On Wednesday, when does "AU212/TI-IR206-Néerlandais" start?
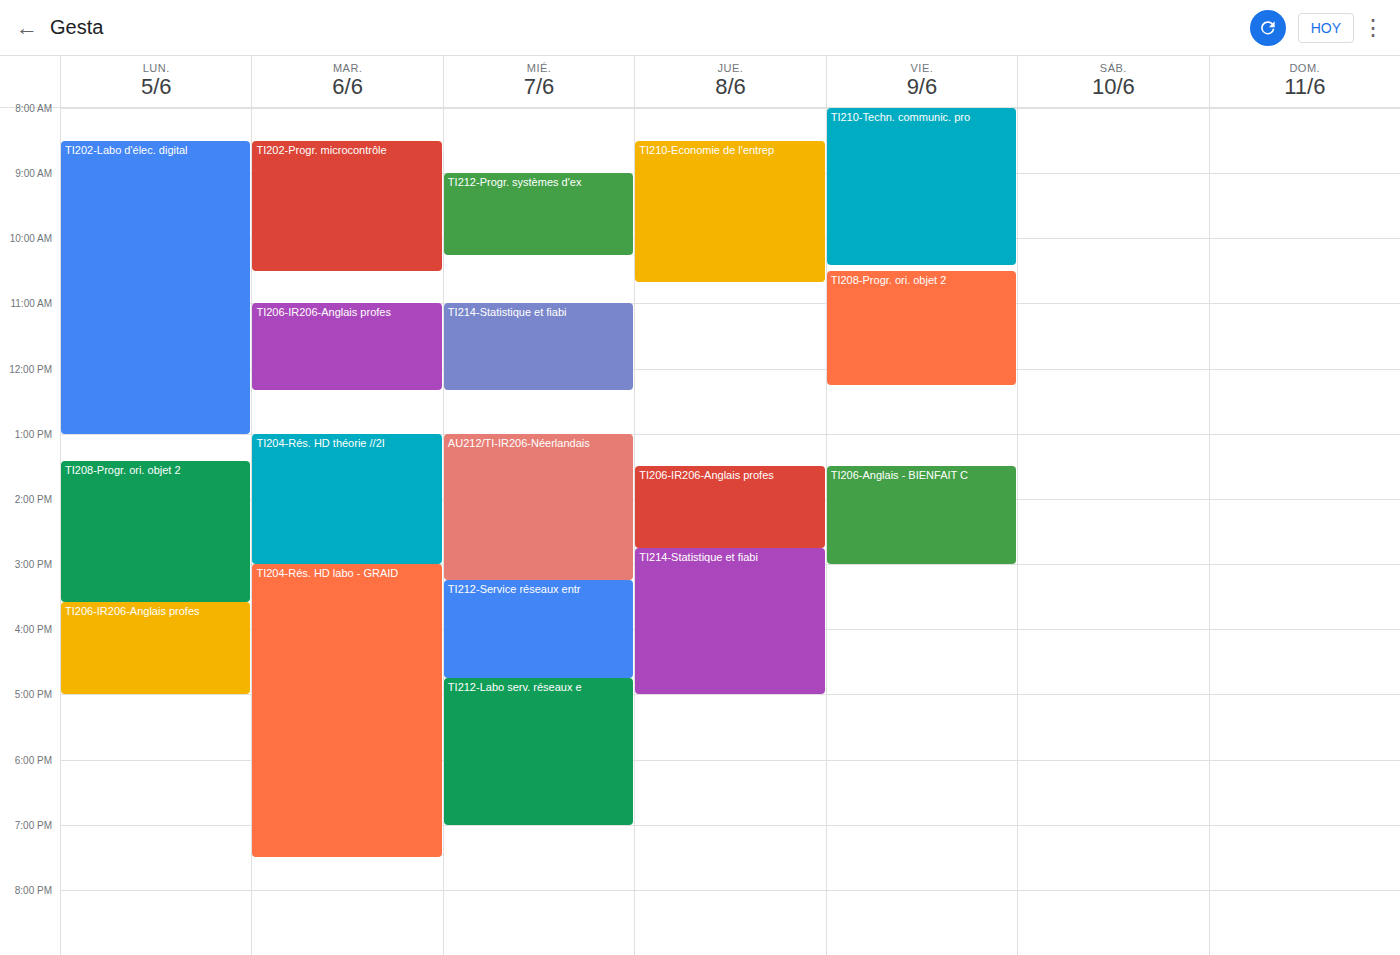
1:00 PM